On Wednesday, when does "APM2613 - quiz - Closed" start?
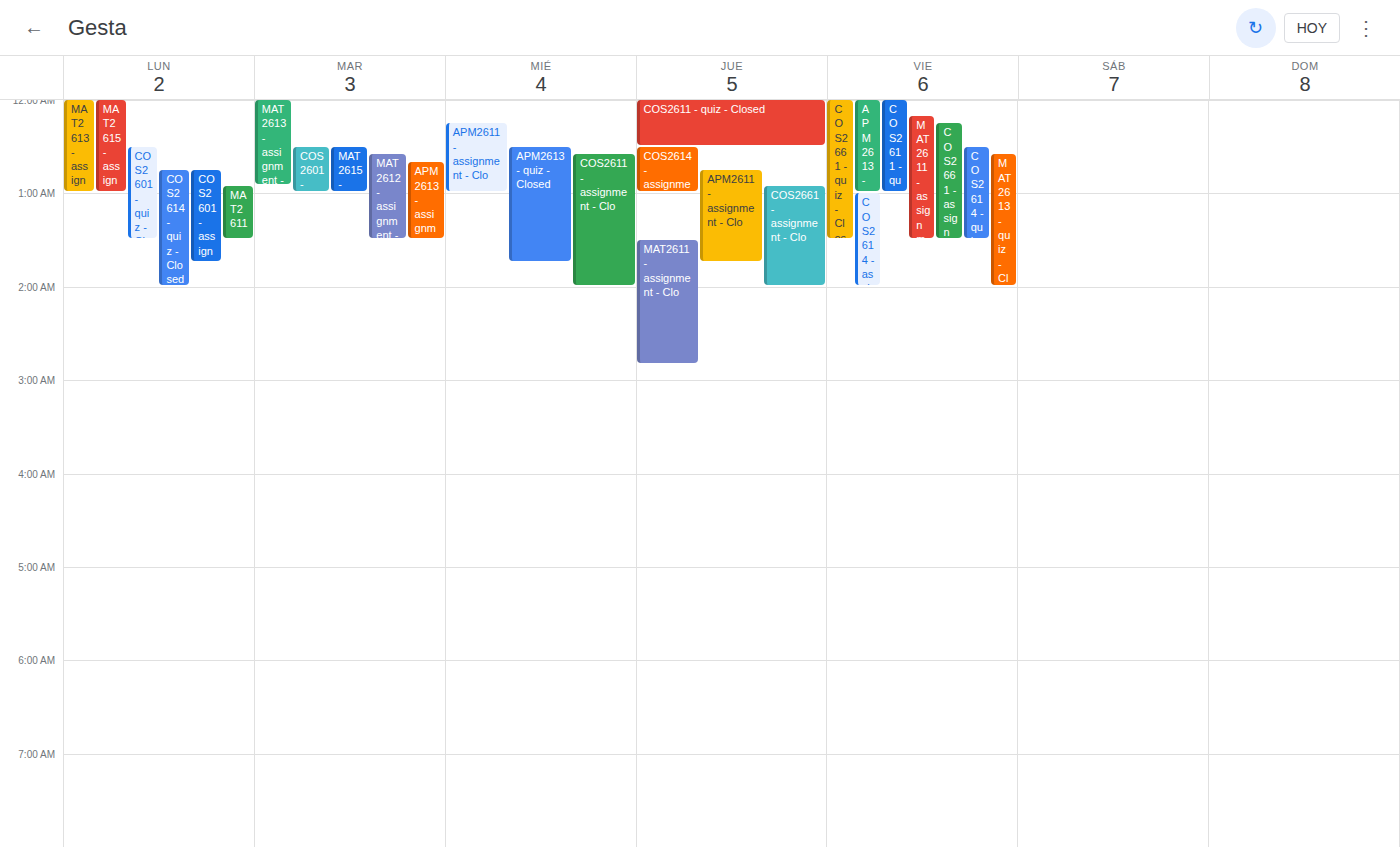
12:30 AM